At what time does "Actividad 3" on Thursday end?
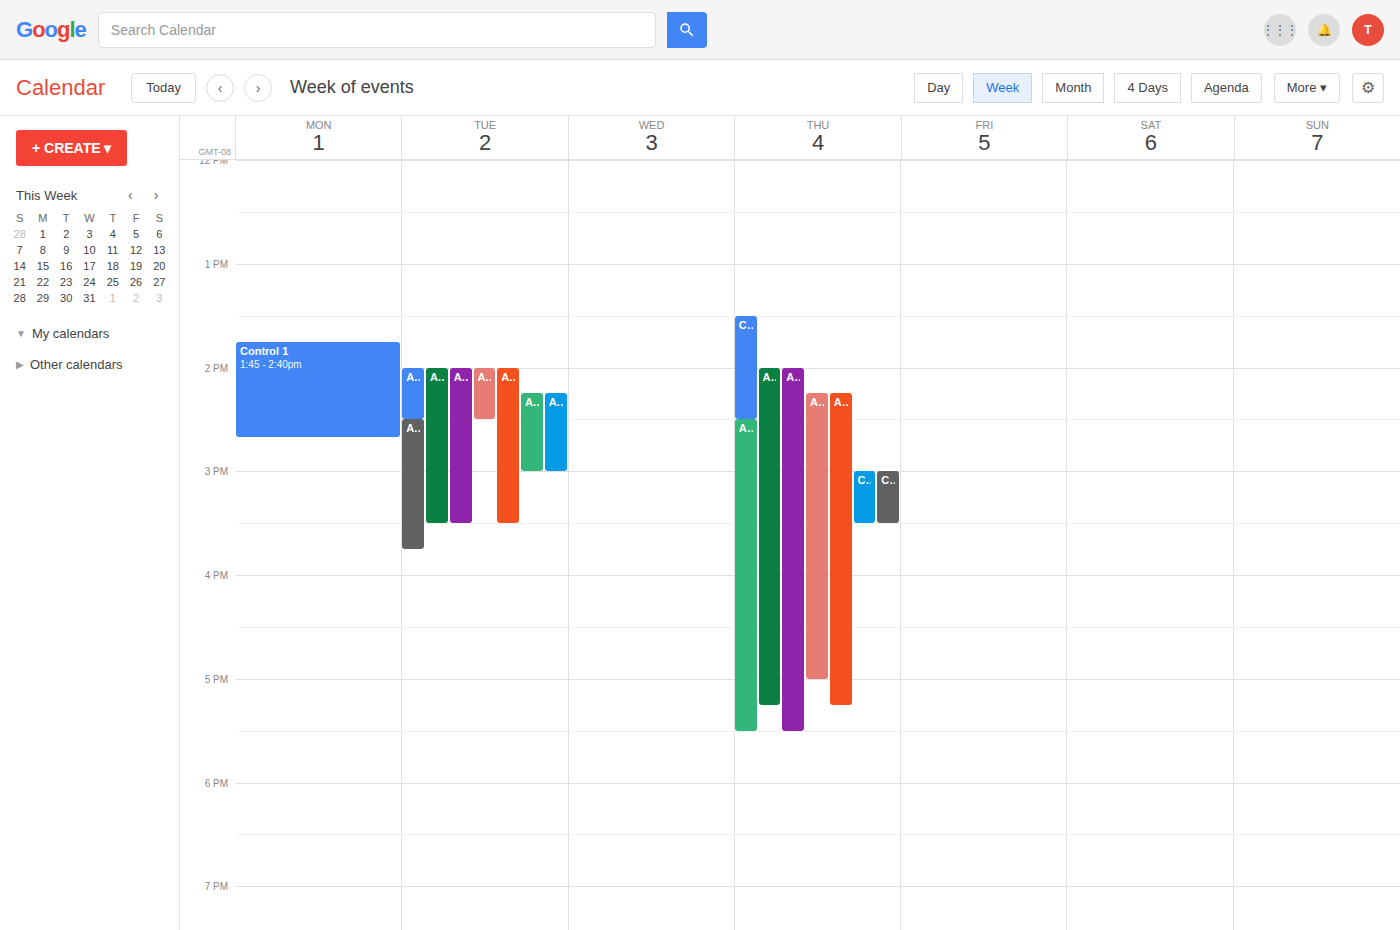
17:00